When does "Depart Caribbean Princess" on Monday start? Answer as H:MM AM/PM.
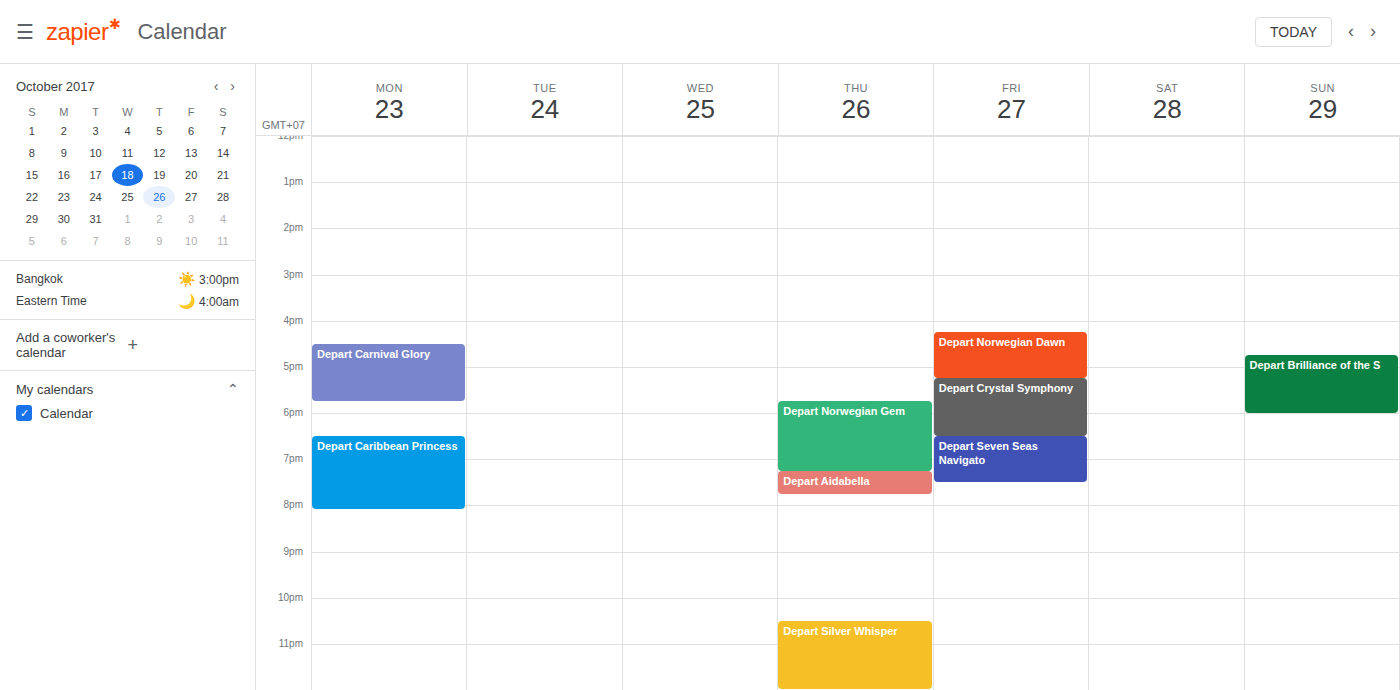
6:30 PM